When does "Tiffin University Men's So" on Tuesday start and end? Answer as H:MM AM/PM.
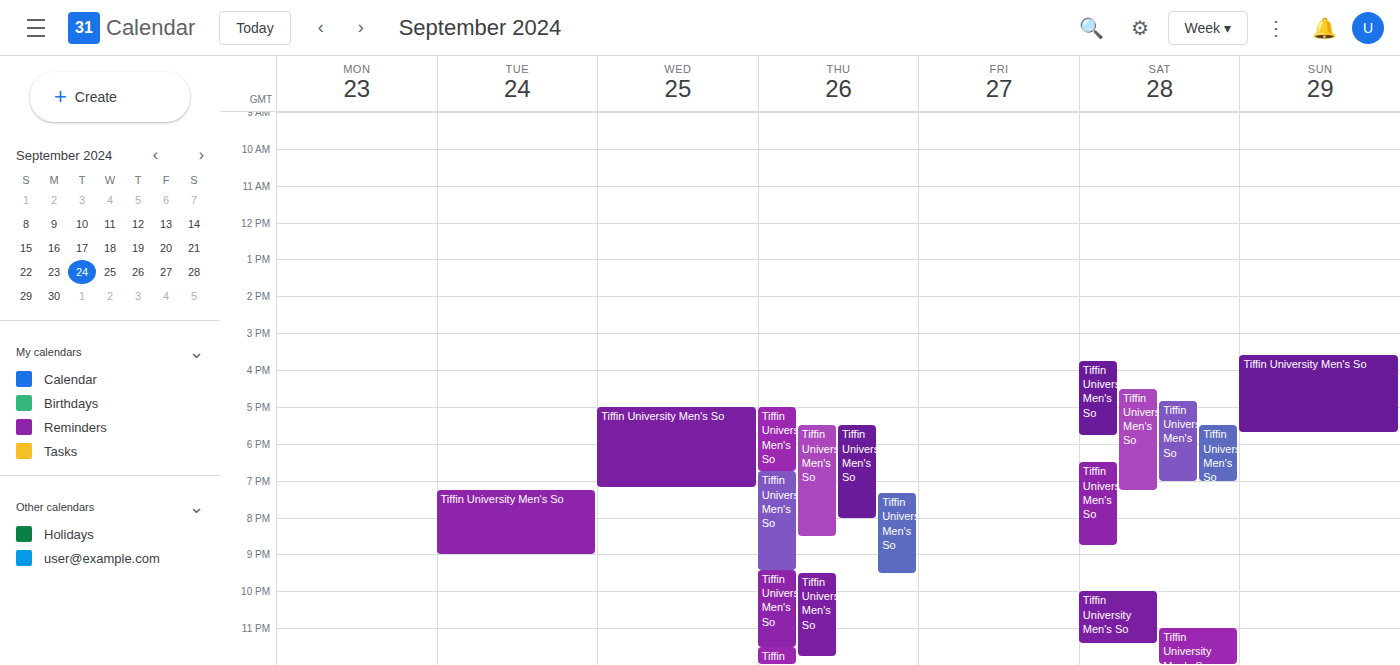
7:15 PM to 9:00 PM